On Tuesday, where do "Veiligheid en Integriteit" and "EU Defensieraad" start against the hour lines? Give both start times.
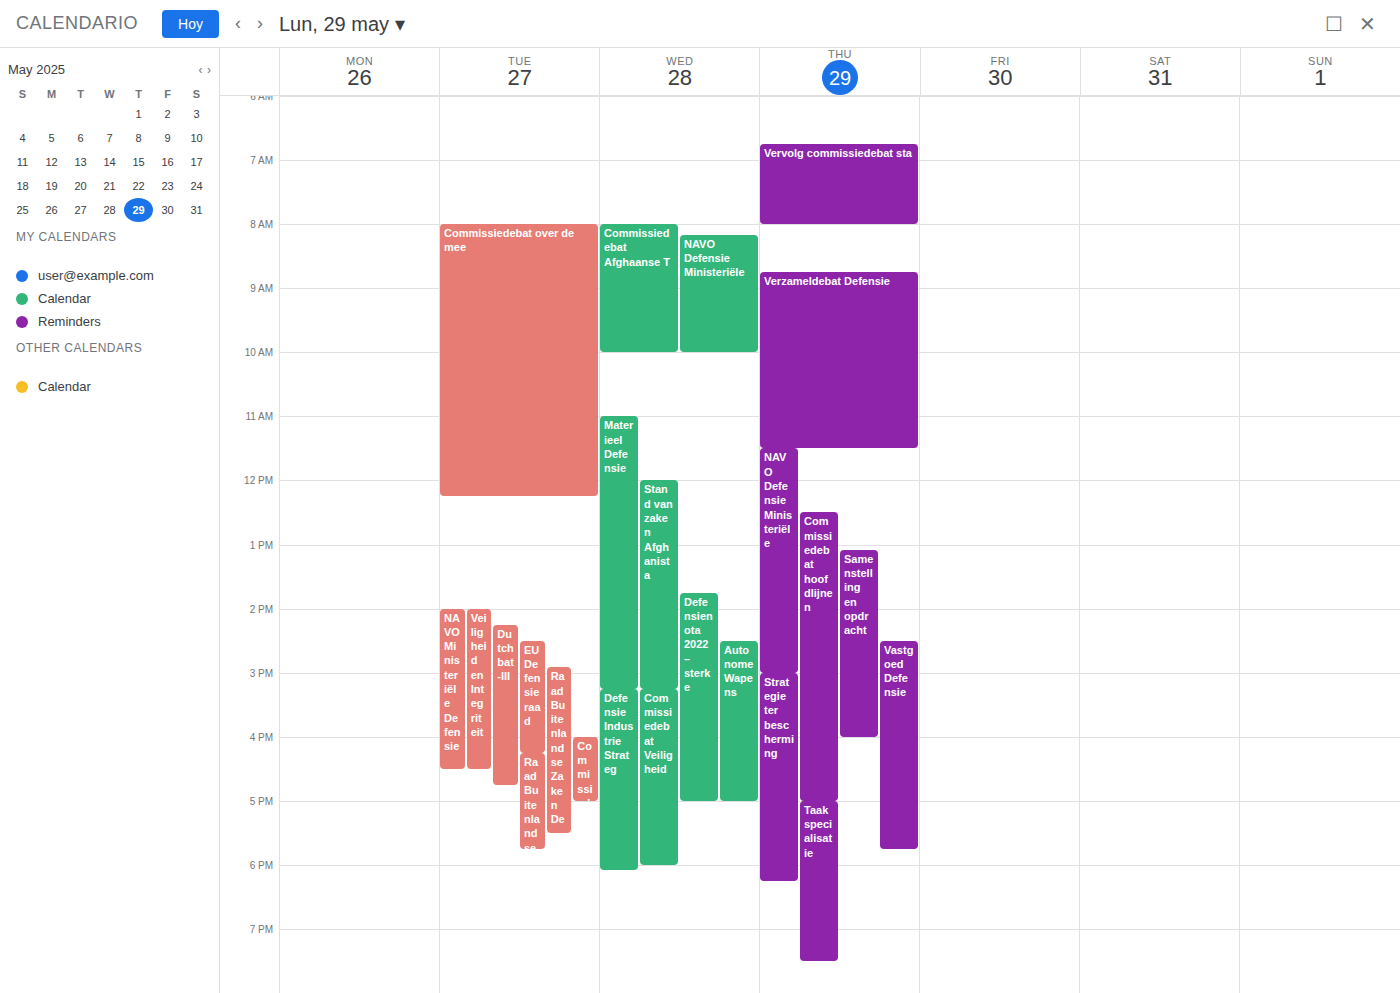
"Veiligheid en Integriteit": 14:00, exactly on the 14:00 line. "EU Defensieraad": 14:30, halfway between the 14:00 and 15:00 lines.